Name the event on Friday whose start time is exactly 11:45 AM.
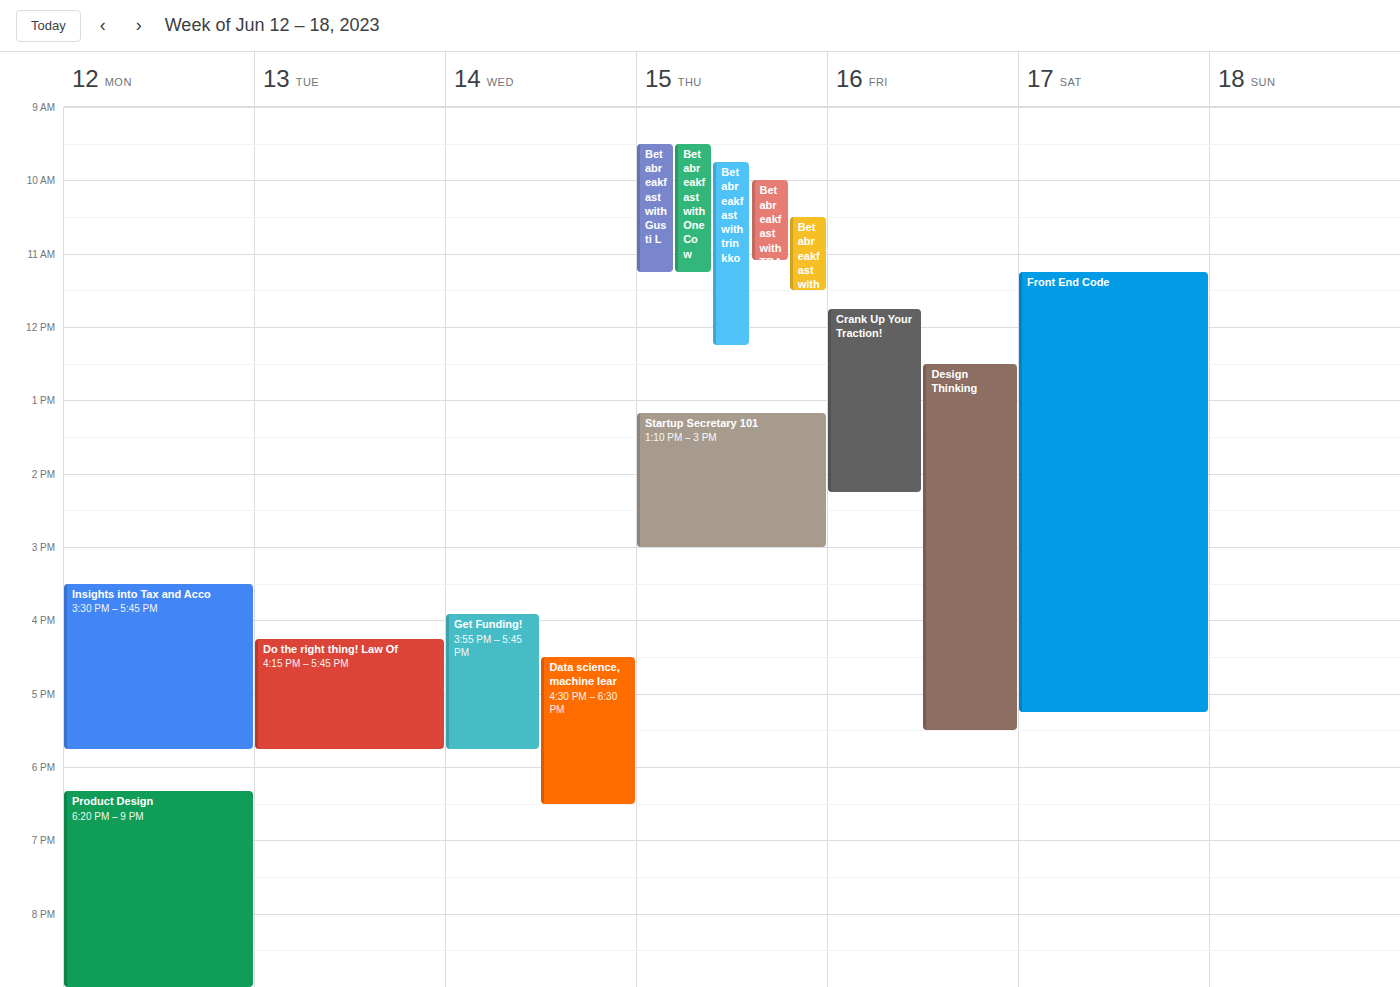
"Crank Up Your Traction!"